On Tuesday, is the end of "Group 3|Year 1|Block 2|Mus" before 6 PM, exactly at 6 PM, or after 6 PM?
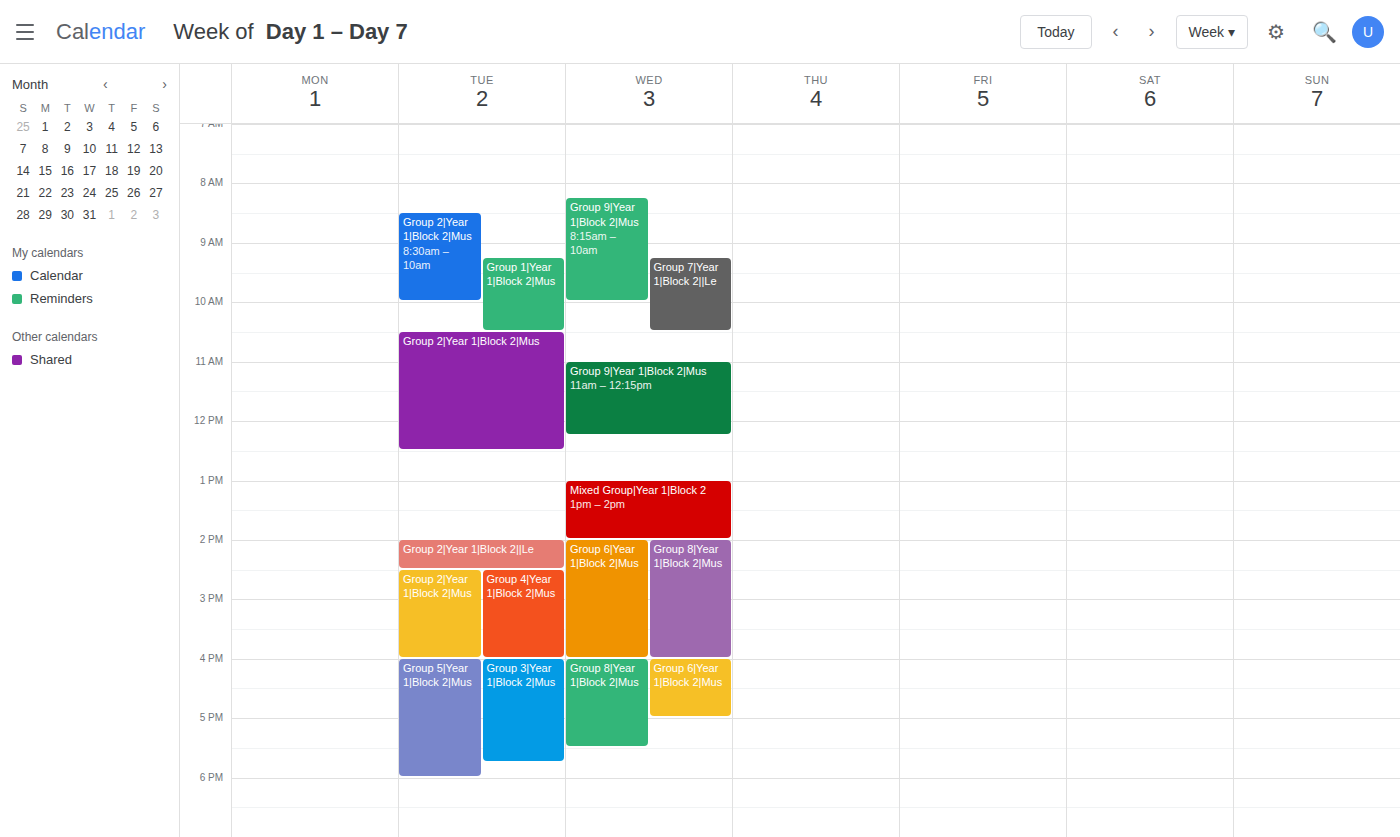
5:45 PM -- before 6 PM, 15 minutes above the 6 PM line.